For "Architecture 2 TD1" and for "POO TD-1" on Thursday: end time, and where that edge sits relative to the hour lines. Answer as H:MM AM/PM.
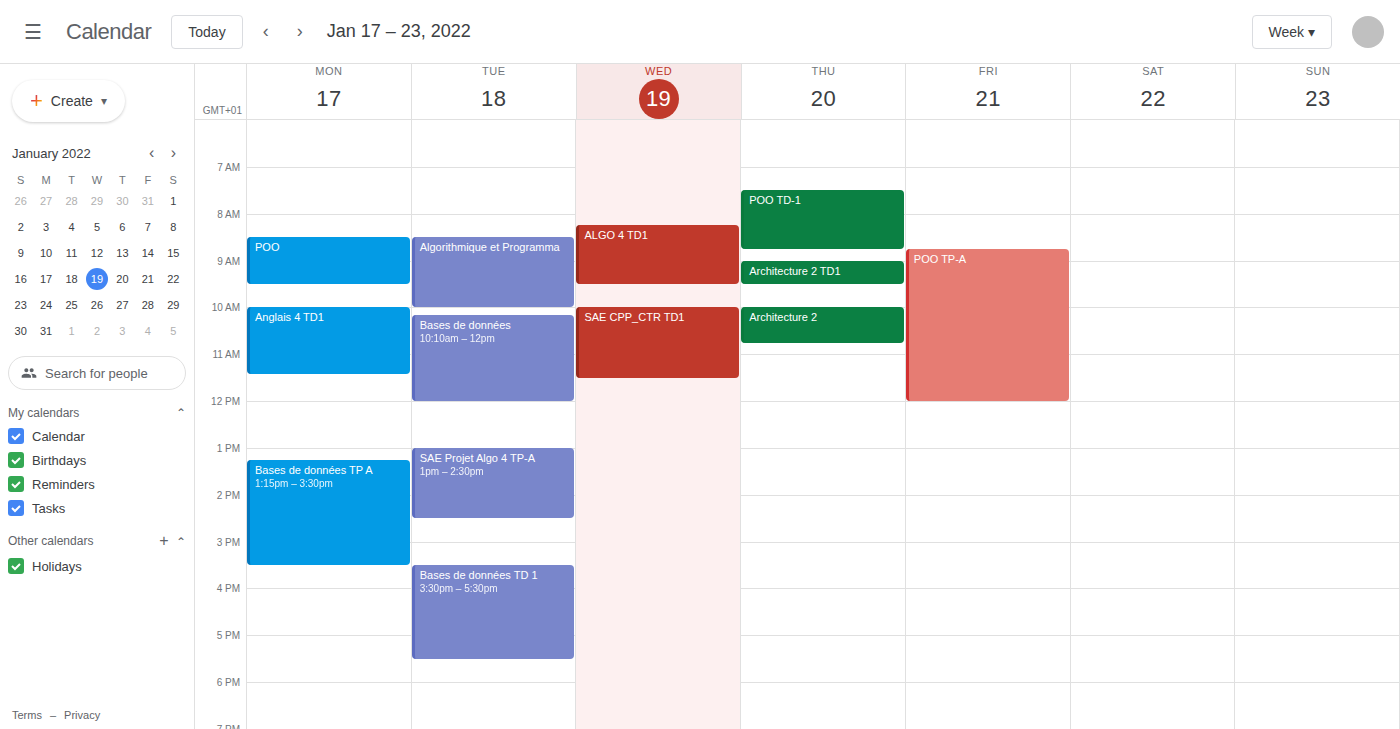
"Architecture 2 TD1": 9:30 AM, halfway between the 9 AM and 10 AM lines. "POO TD-1": 8:45 AM, neither: three quarters of the way from the 8 AM line to the 9 AM line.